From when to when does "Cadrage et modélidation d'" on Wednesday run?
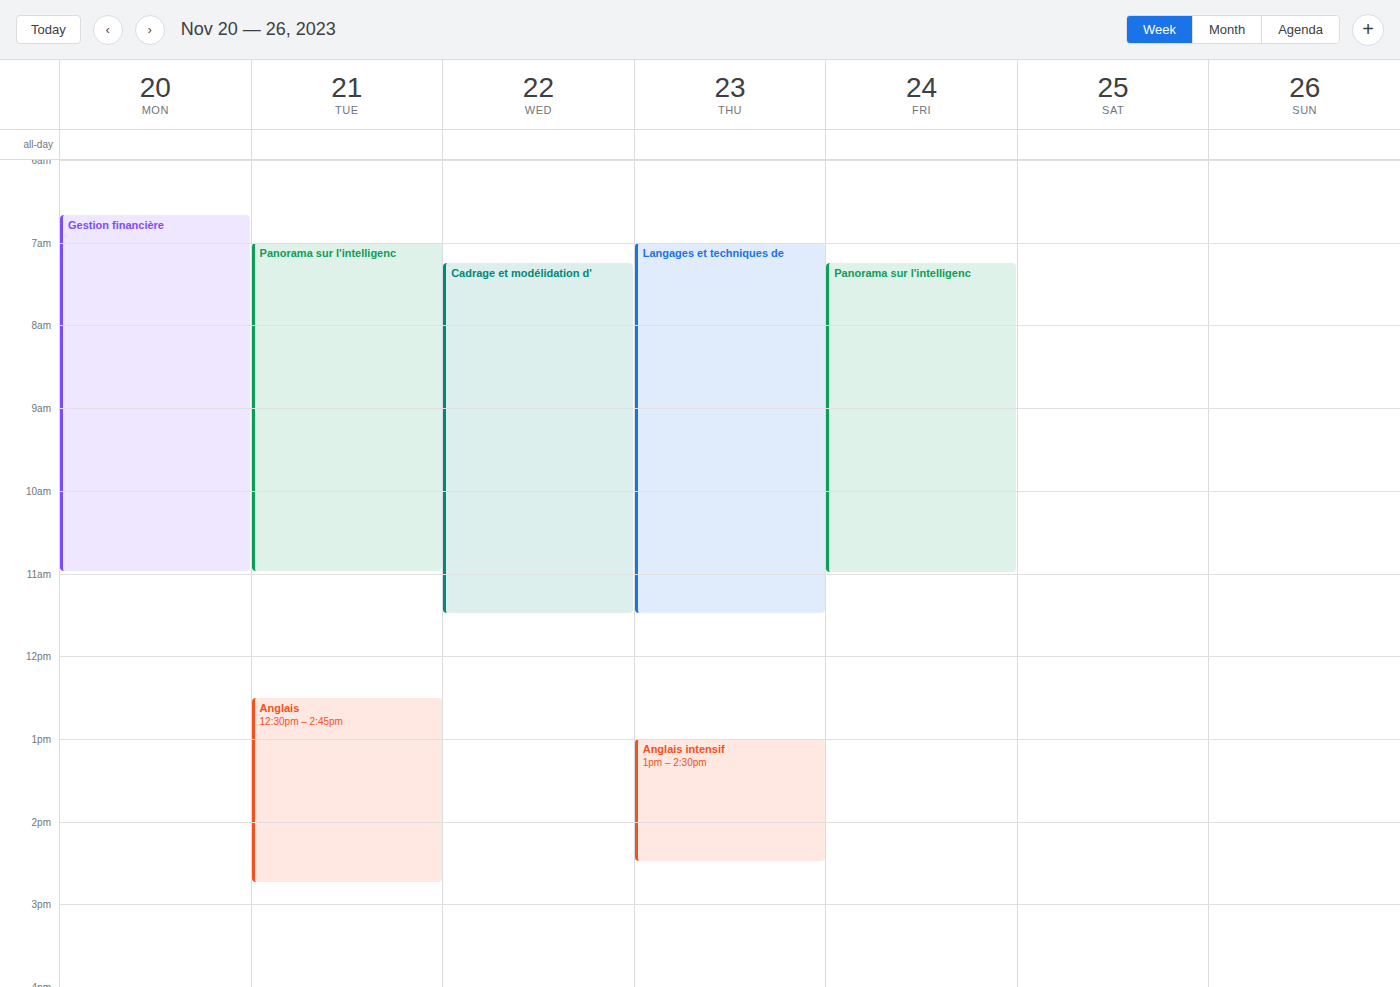
7:15 AM to 11:30 AM